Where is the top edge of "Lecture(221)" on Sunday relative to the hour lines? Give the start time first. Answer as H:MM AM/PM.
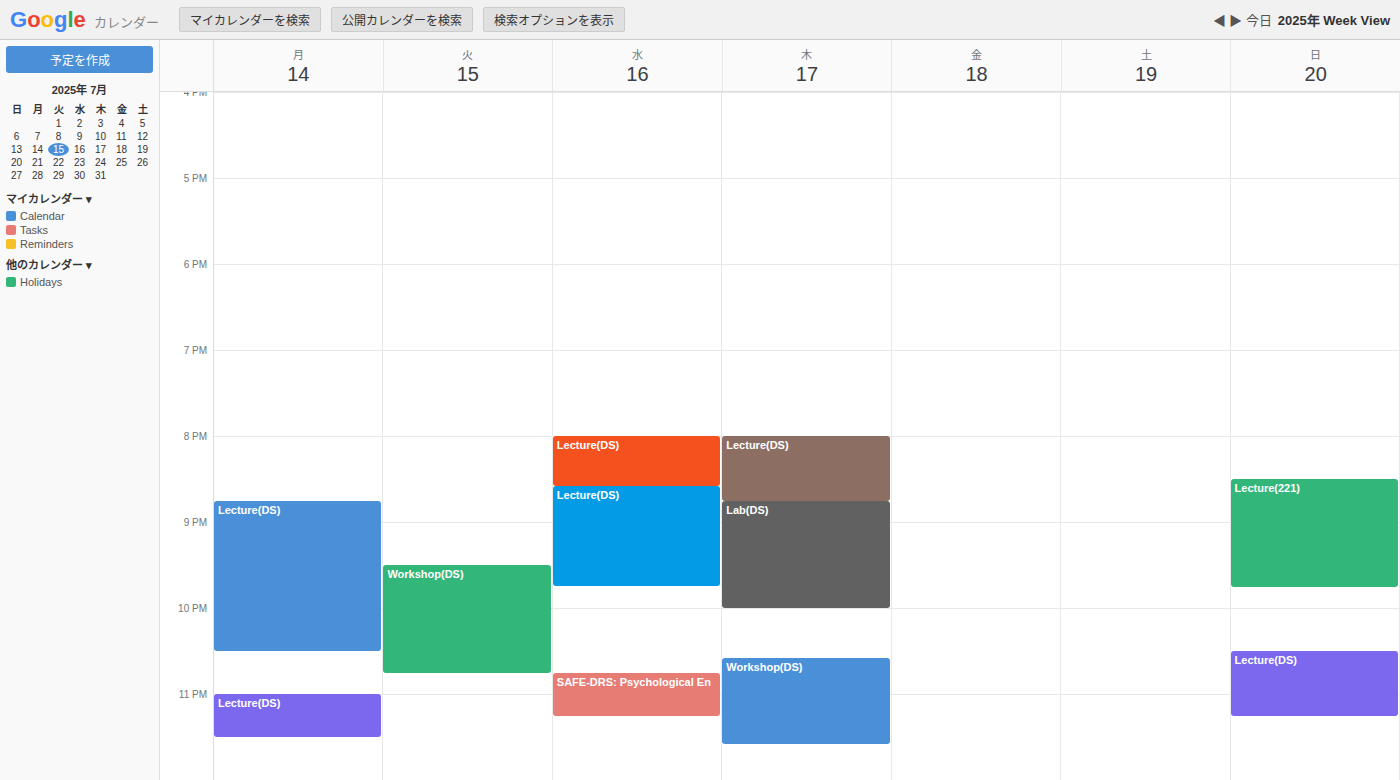
8:30 PM -- halfway between the 8 PM and 9 PM lines.